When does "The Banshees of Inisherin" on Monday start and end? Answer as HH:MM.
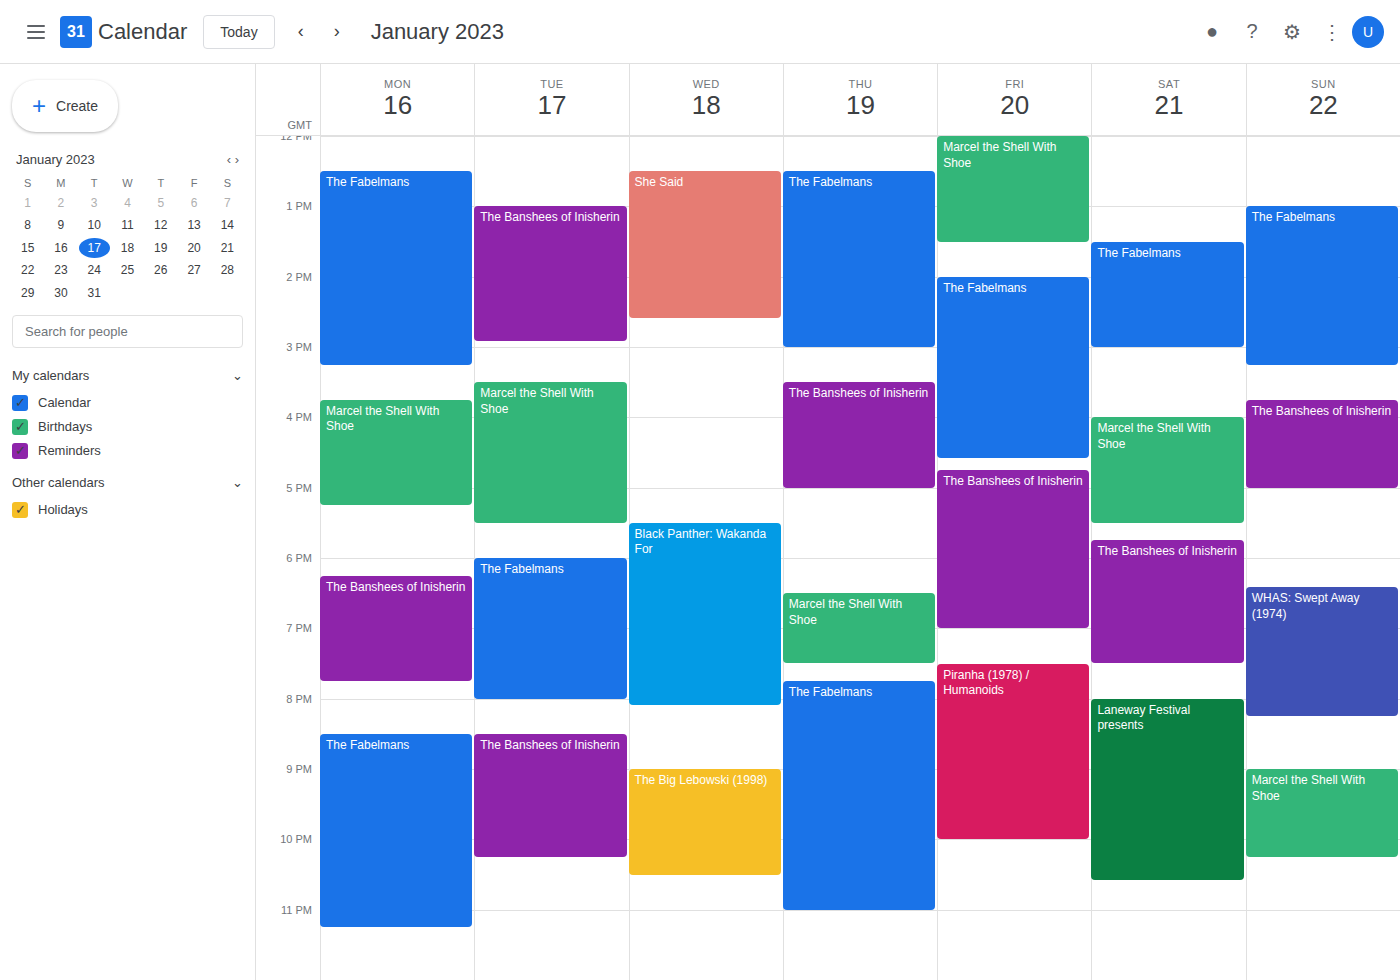
18:15 to 19:45